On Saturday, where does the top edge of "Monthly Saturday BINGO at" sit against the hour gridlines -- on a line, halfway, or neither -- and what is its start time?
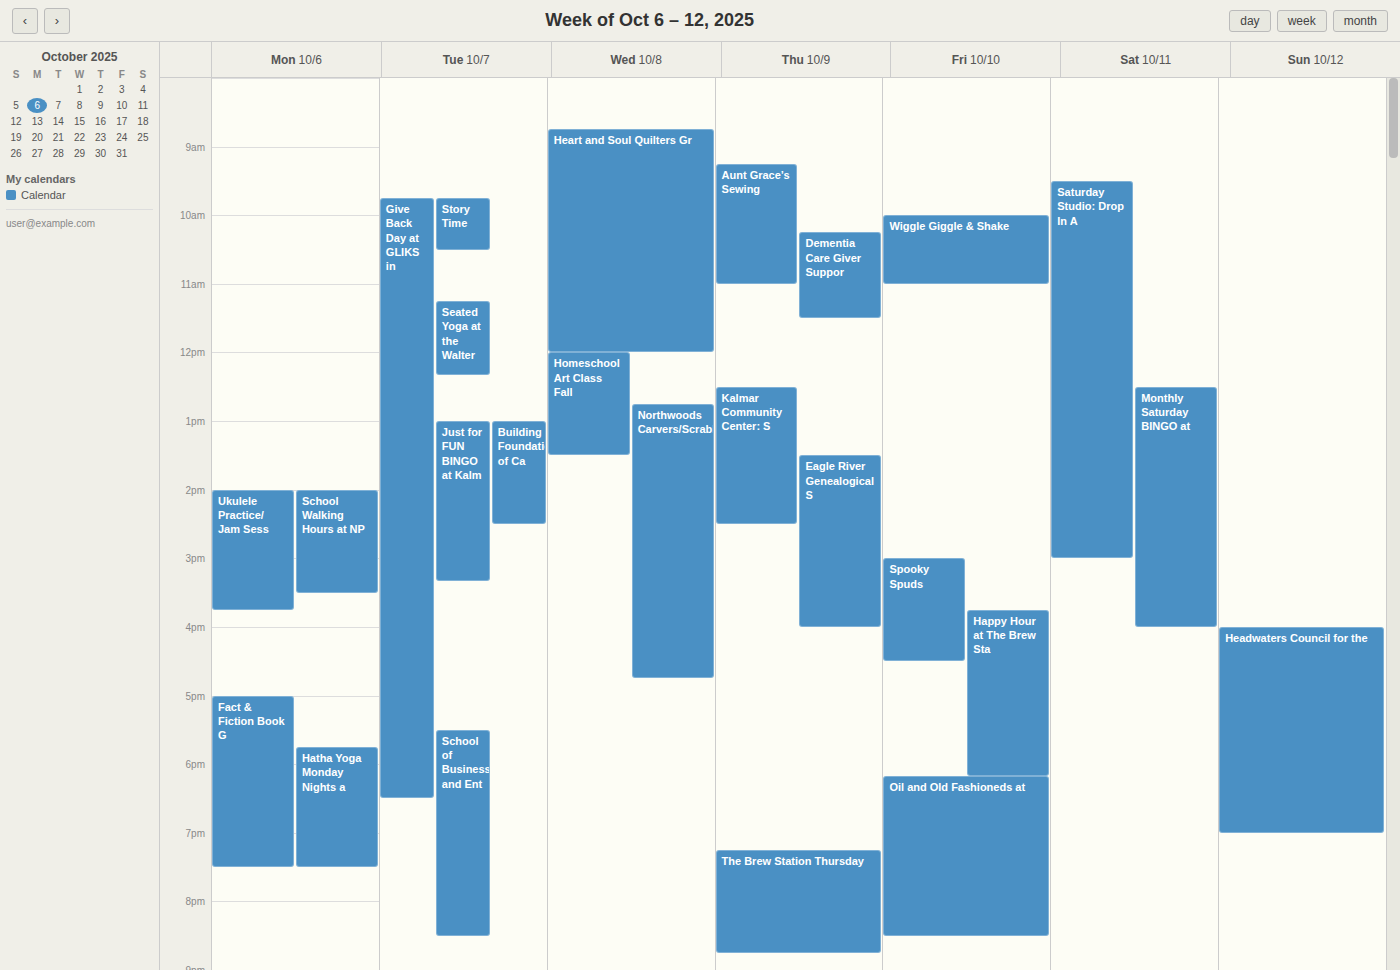
12:30 PM -- halfway between the 12 PM and 1 PM lines.